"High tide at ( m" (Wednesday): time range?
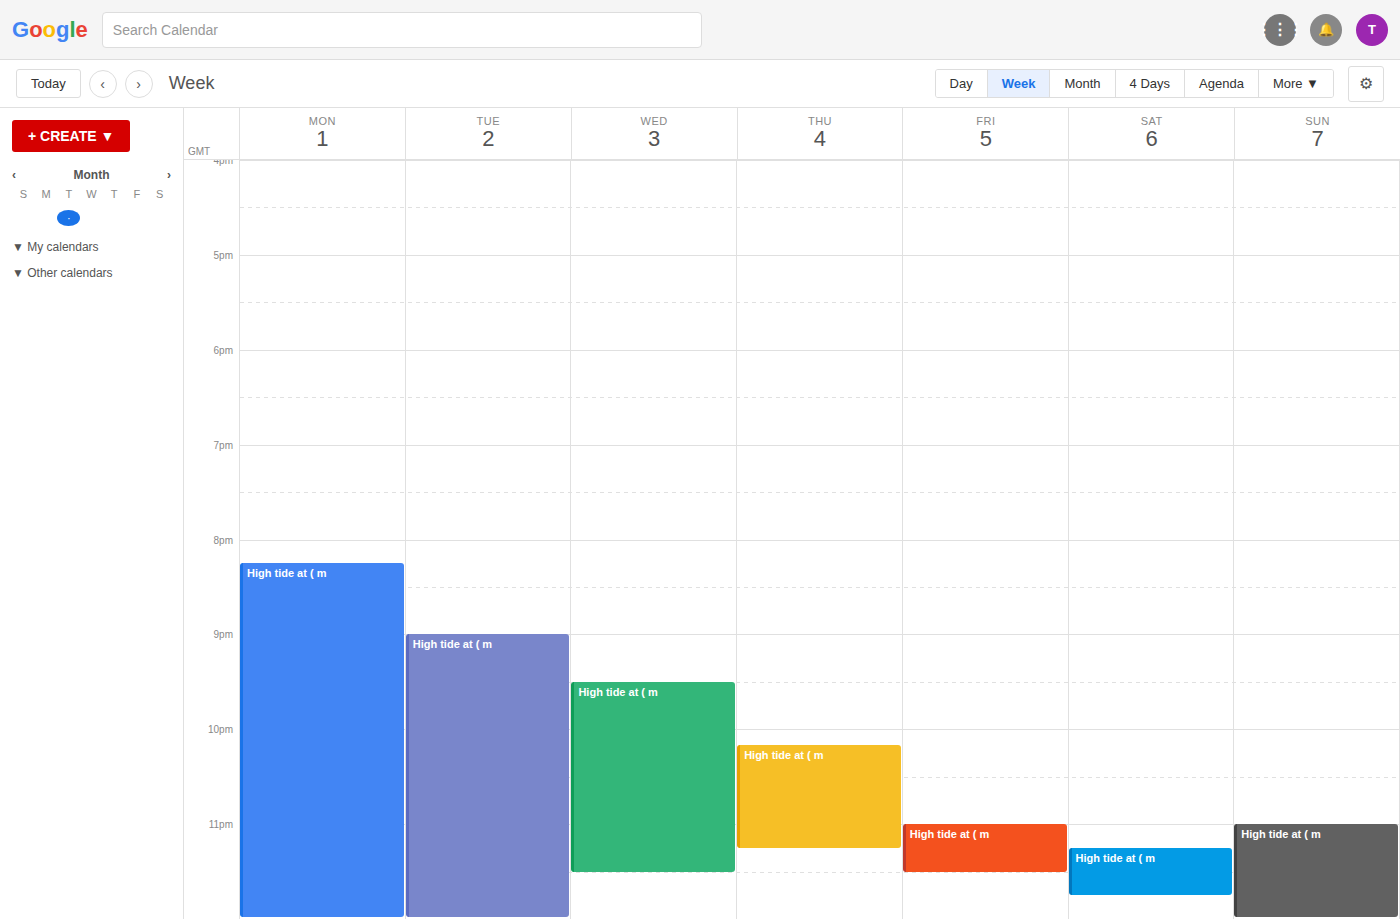
9:30 PM to 11:30 PM